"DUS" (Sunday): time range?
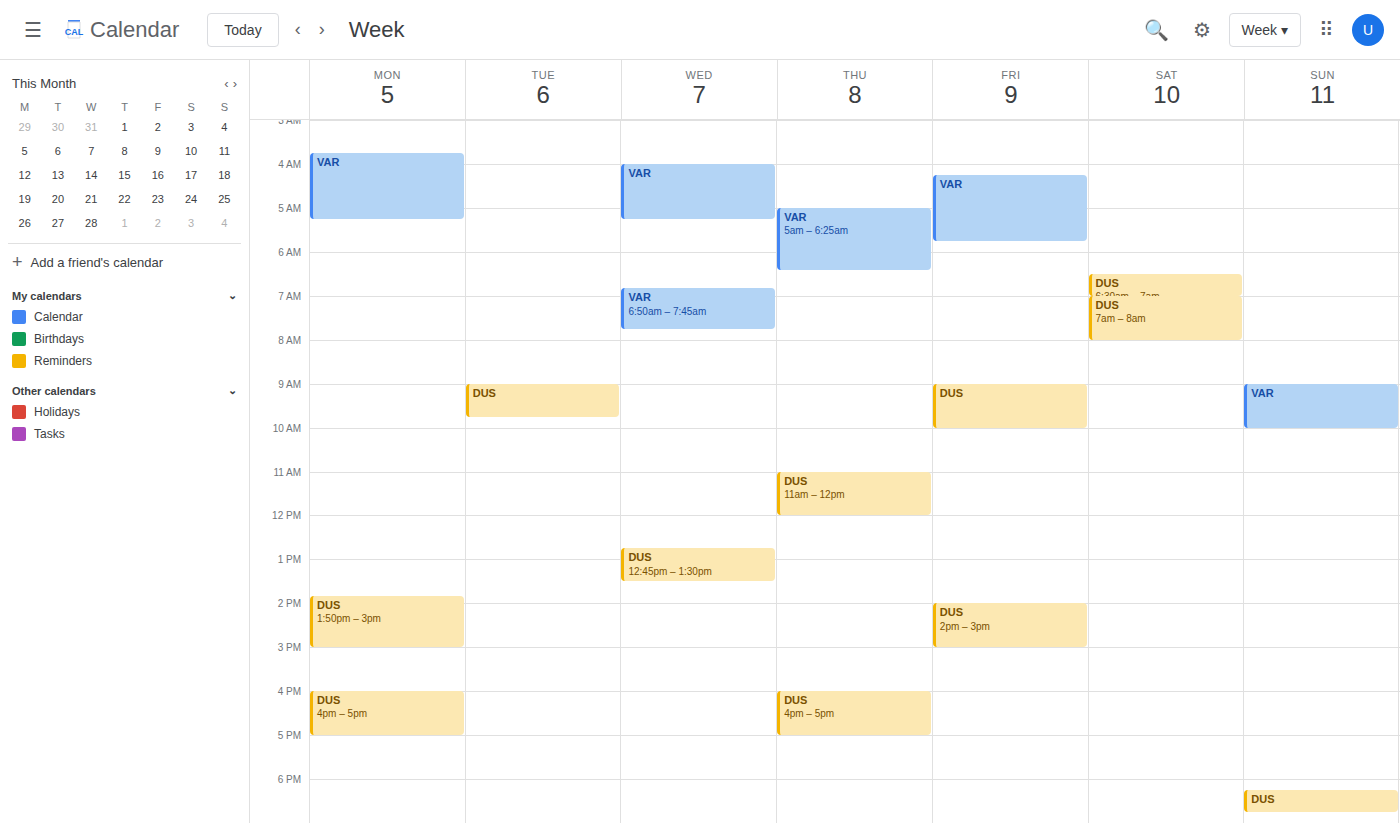
6:15 PM to 6:45 PM